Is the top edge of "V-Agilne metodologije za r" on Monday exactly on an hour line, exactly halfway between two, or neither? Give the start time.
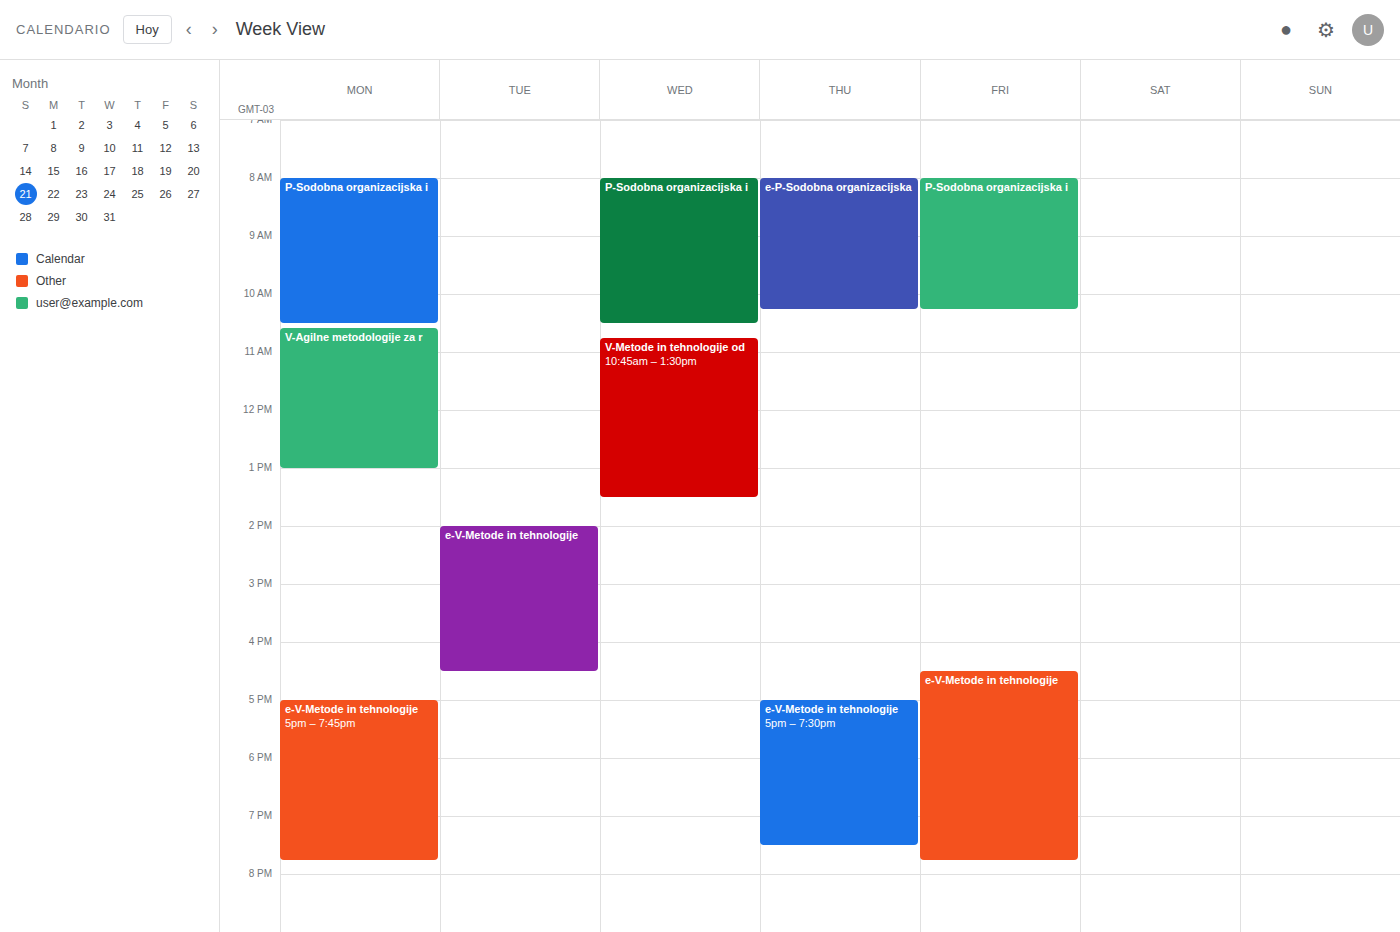
10:35 AM -- neither: 35 minutes below the 10 AM line and 25 minutes above the 11 AM line.